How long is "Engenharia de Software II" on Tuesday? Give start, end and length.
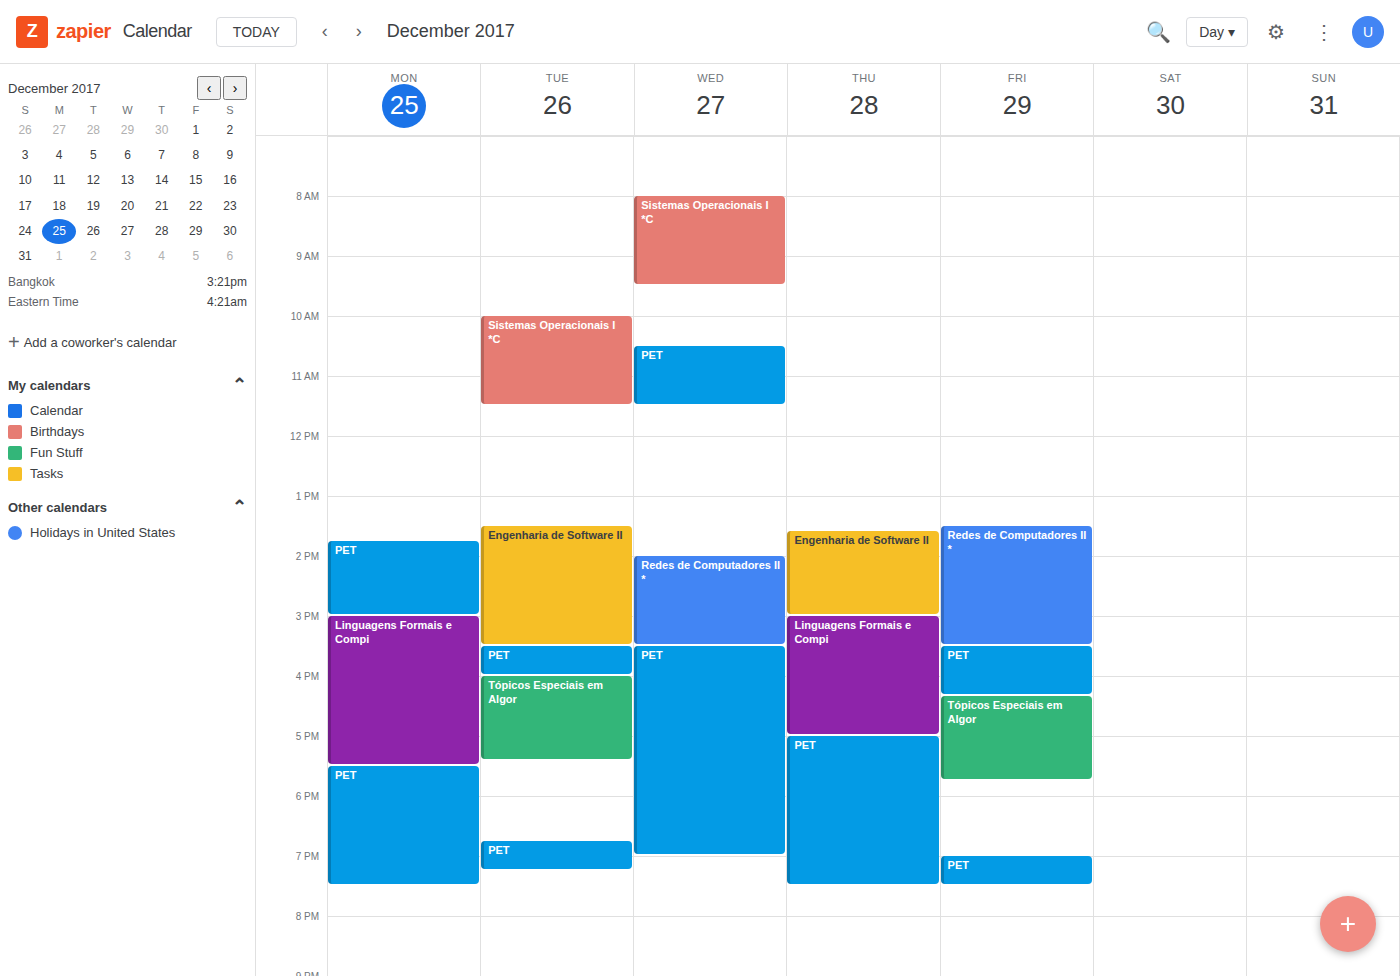
1:30 PM to 3:30 PM, 2 hours